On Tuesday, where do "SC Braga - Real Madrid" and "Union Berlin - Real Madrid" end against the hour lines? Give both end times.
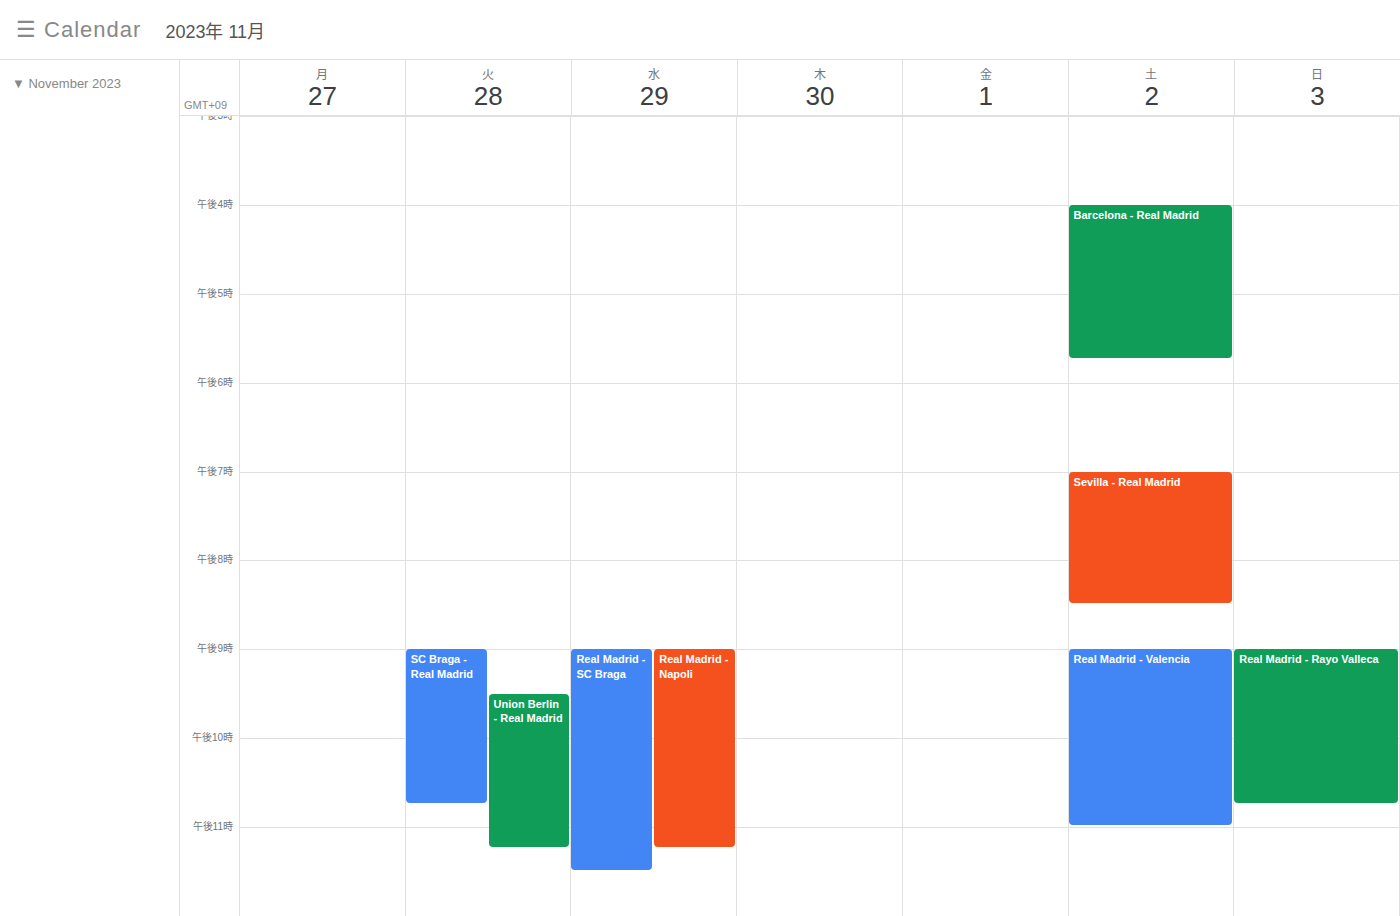
"SC Braga - Real Madrid": 10:45 PM, neither: three quarters of the way from the 10 PM line to the 11 PM line. "Union Berlin - Real Madrid": 11:15 PM, neither: a quarter of the way from the 11 PM line to the 12 AM line.